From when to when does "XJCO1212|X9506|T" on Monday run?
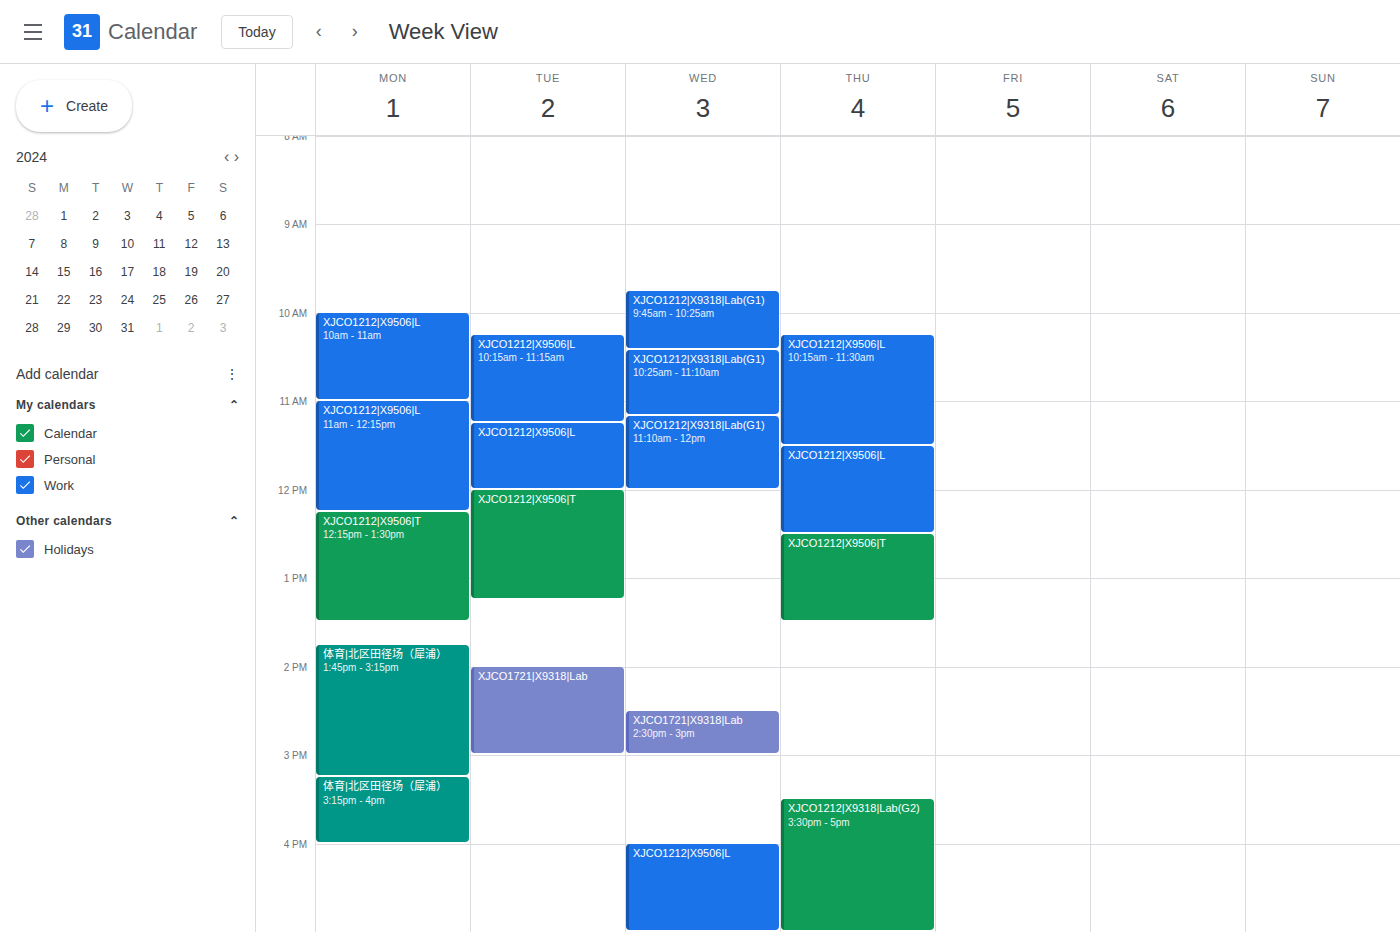
12:15 PM to 1:30 PM